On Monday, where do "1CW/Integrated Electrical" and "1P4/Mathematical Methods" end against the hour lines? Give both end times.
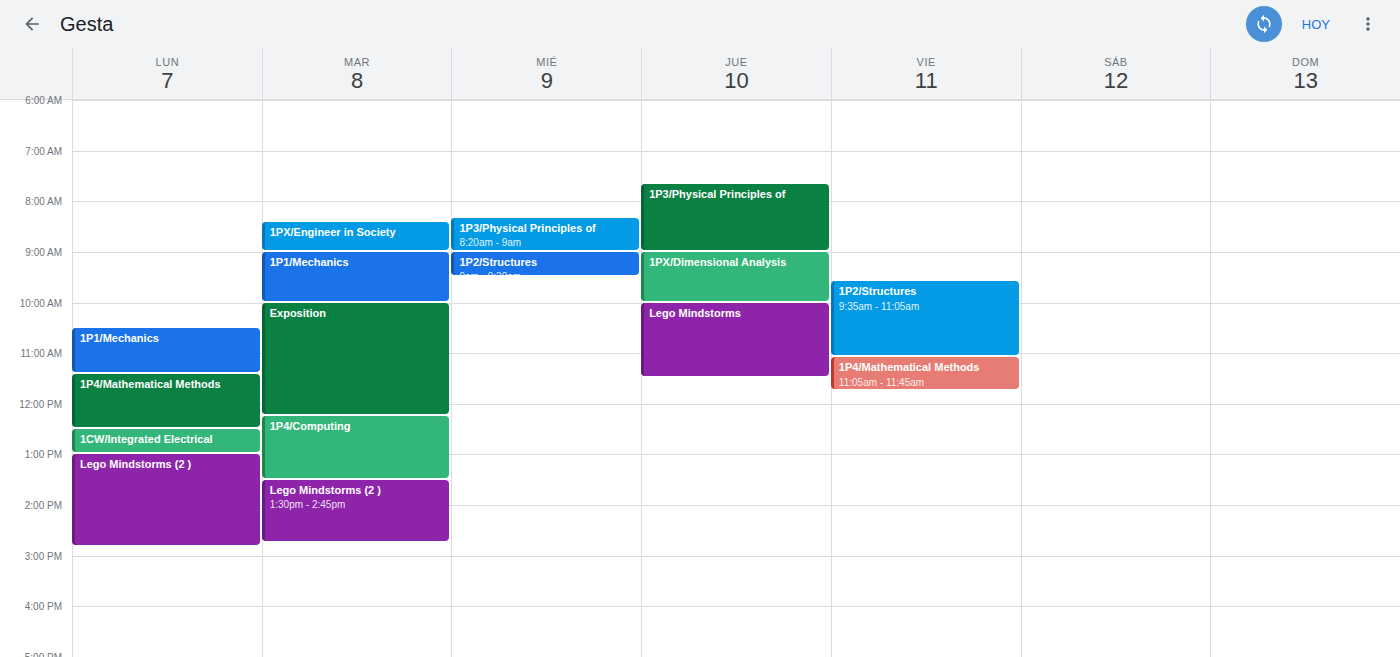
"1CW/Integrated Electrical": 1:00 PM, exactly on the 1 PM line. "1P4/Mathematical Methods": 12:30 PM, halfway between the 12 PM and 1 PM lines.